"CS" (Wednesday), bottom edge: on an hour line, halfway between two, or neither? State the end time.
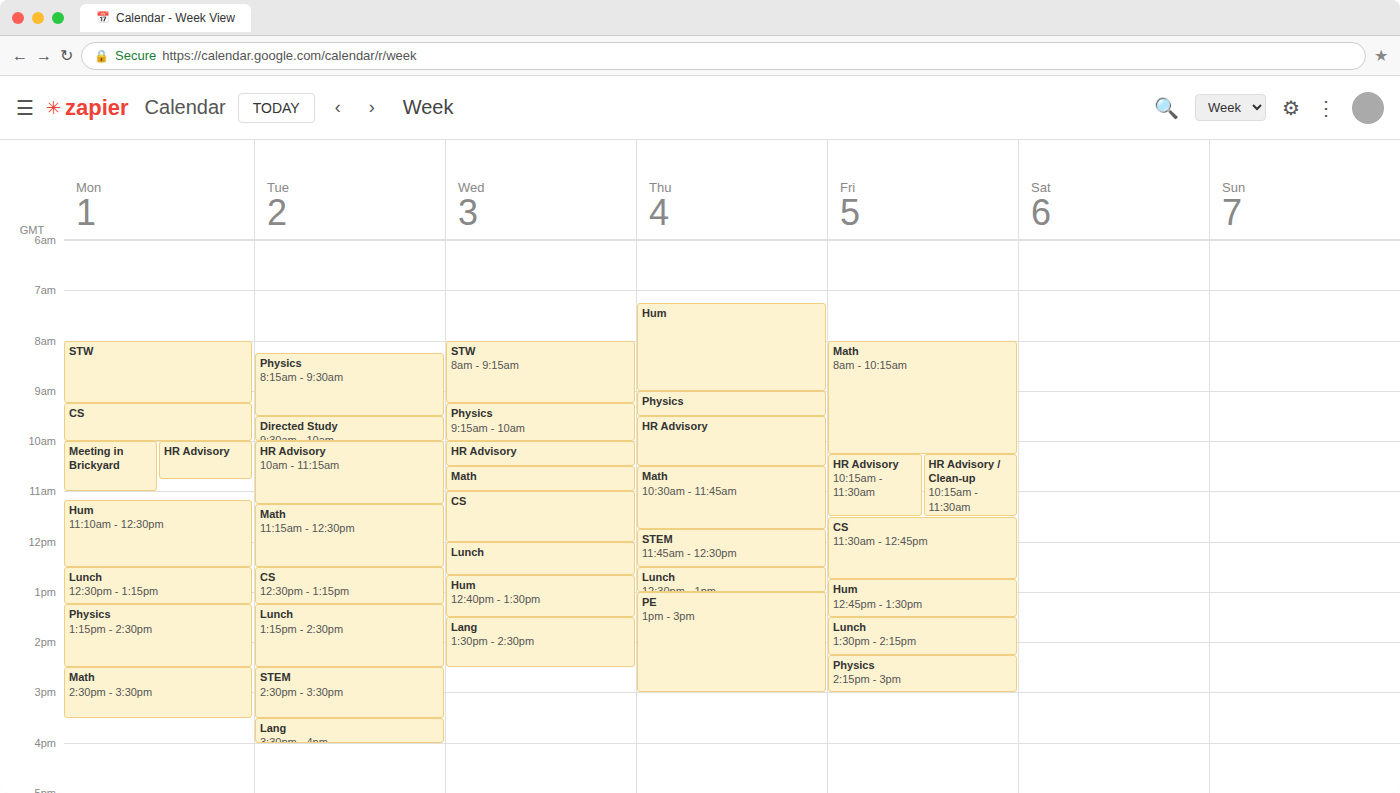
12:00 PM -- exactly on the 12 PM line.